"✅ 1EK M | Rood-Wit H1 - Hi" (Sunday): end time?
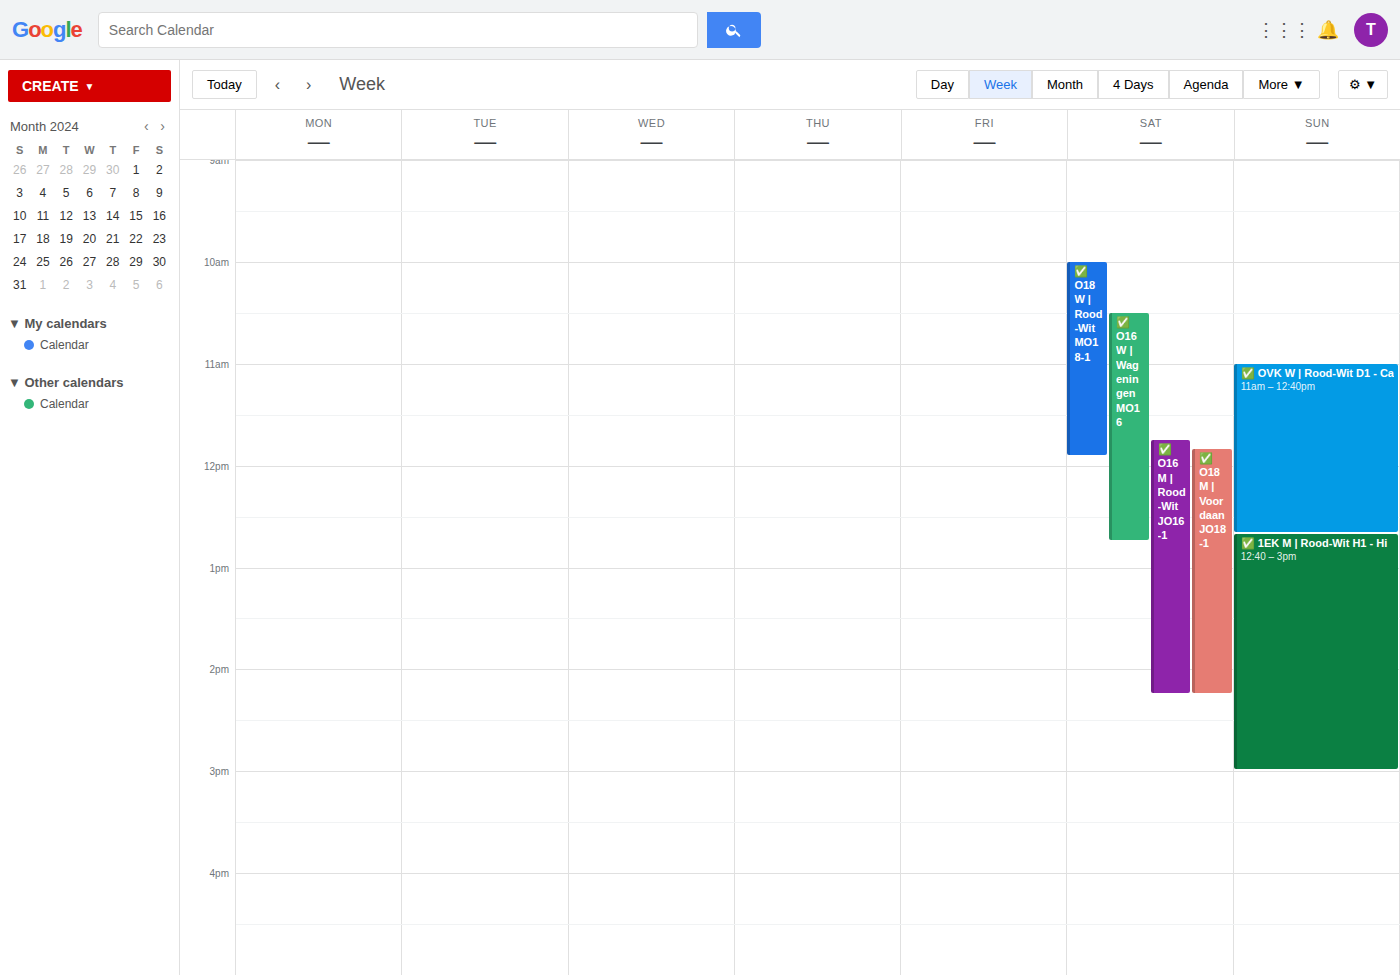
3:00 PM